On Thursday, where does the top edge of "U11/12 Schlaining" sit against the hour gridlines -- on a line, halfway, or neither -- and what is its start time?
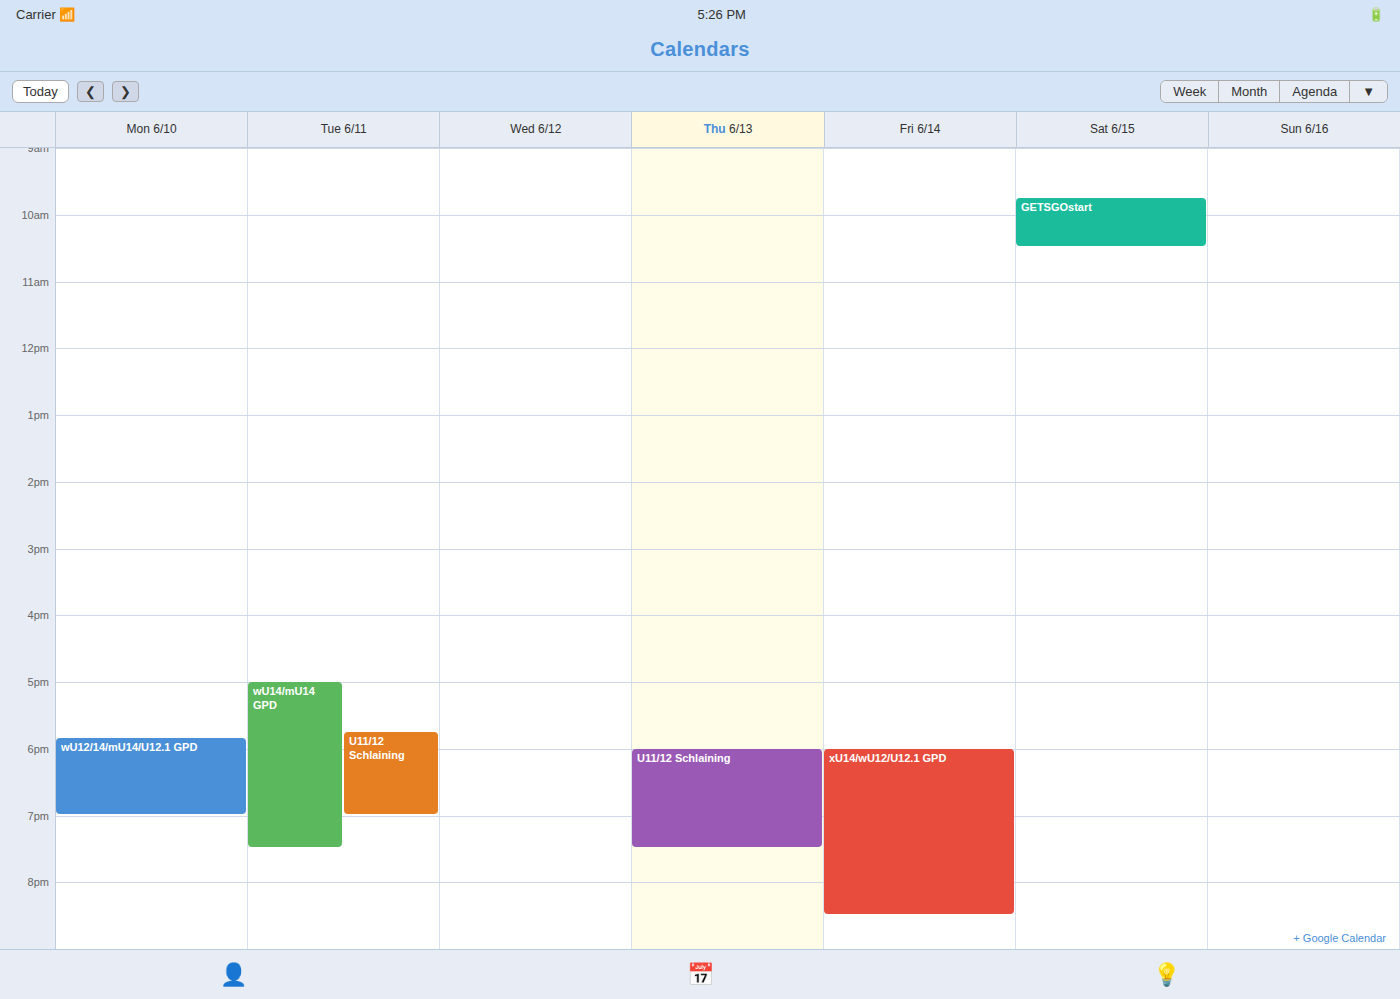
18:00 -- exactly on the 18:00 line.